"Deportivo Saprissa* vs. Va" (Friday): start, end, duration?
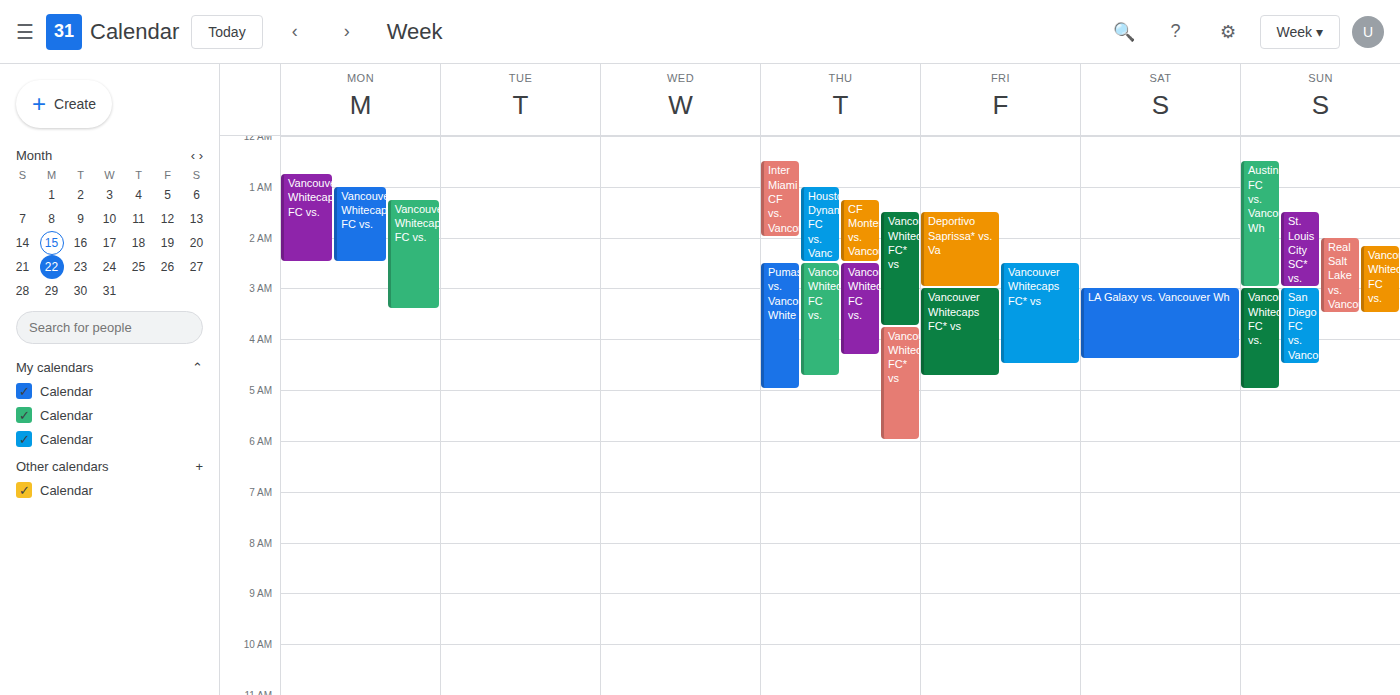
1:30 AM to 3:00 AM, 1 hour 30 minutes